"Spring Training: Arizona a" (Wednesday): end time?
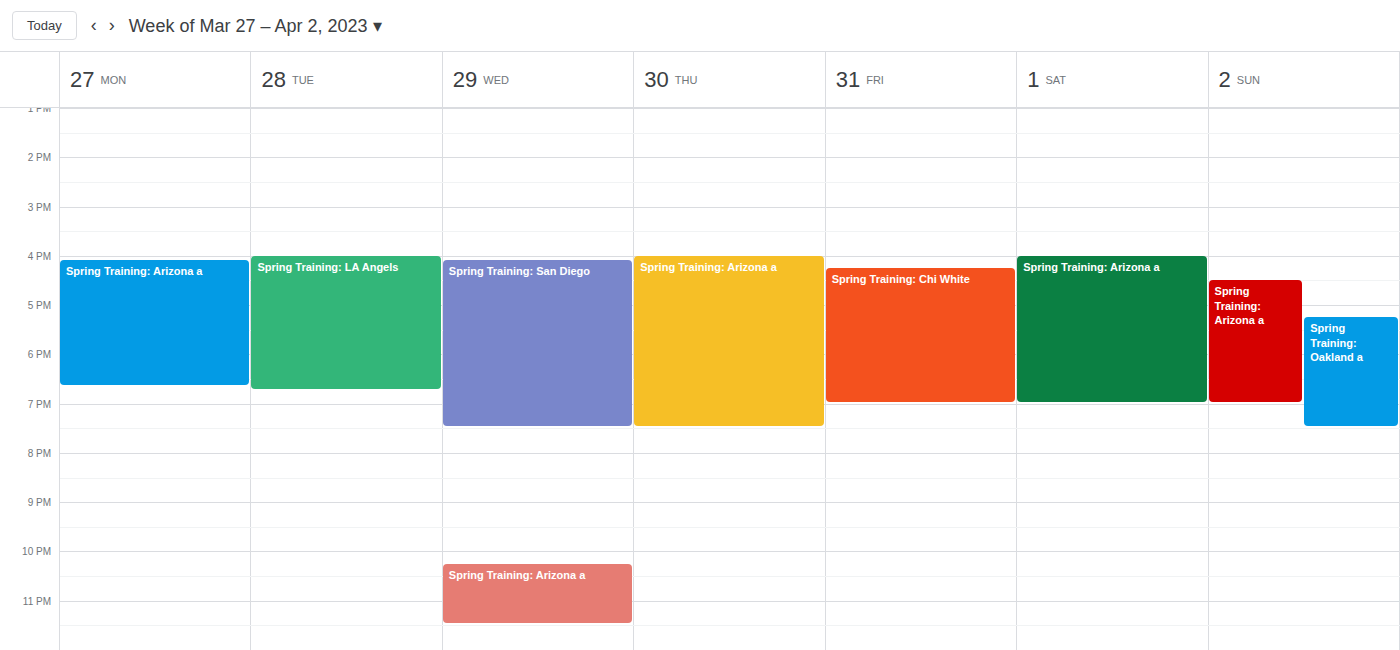
11:30 PM